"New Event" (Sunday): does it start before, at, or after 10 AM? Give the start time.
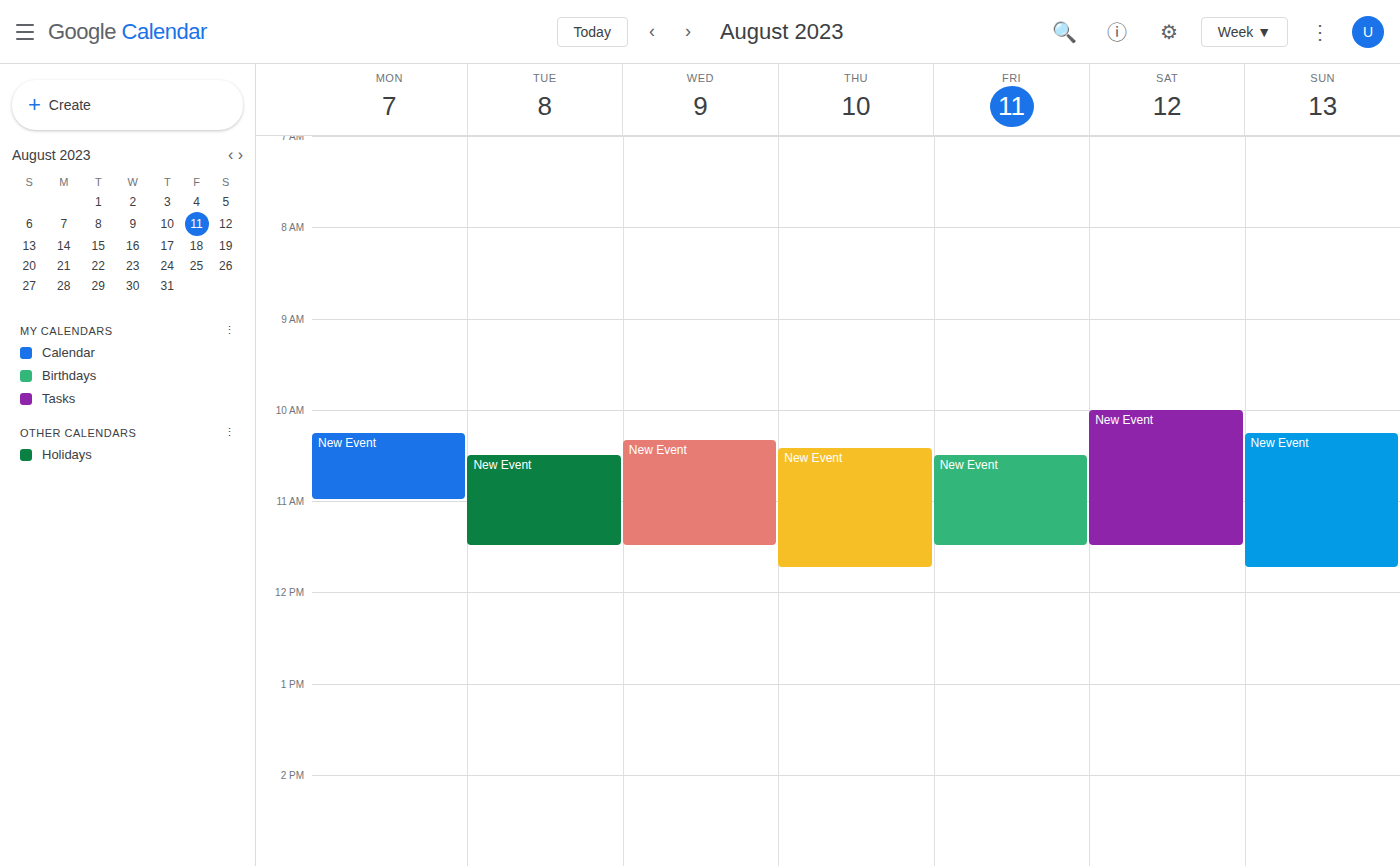
10:15 AM -- after 10 AM, 15 minutes below the 10 AM line.